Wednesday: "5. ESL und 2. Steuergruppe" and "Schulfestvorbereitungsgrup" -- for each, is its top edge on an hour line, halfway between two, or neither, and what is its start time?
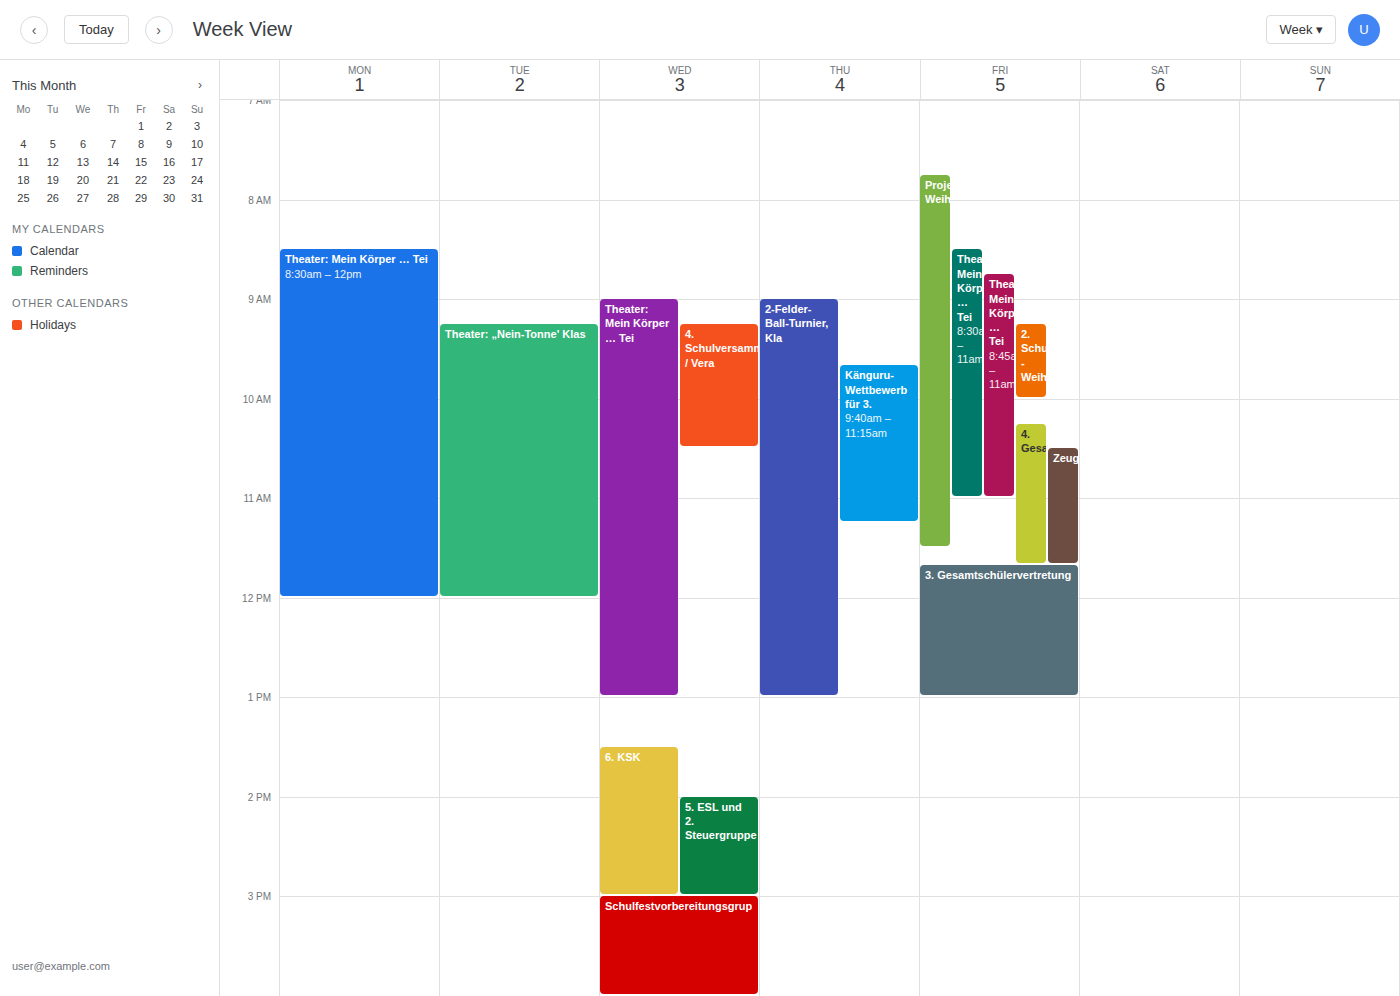
"5. ESL und 2. Steuergruppe": 2:00 PM, exactly on the 2 PM line. "Schulfestvorbereitungsgrup": 3:00 PM, exactly on the 3 PM line.